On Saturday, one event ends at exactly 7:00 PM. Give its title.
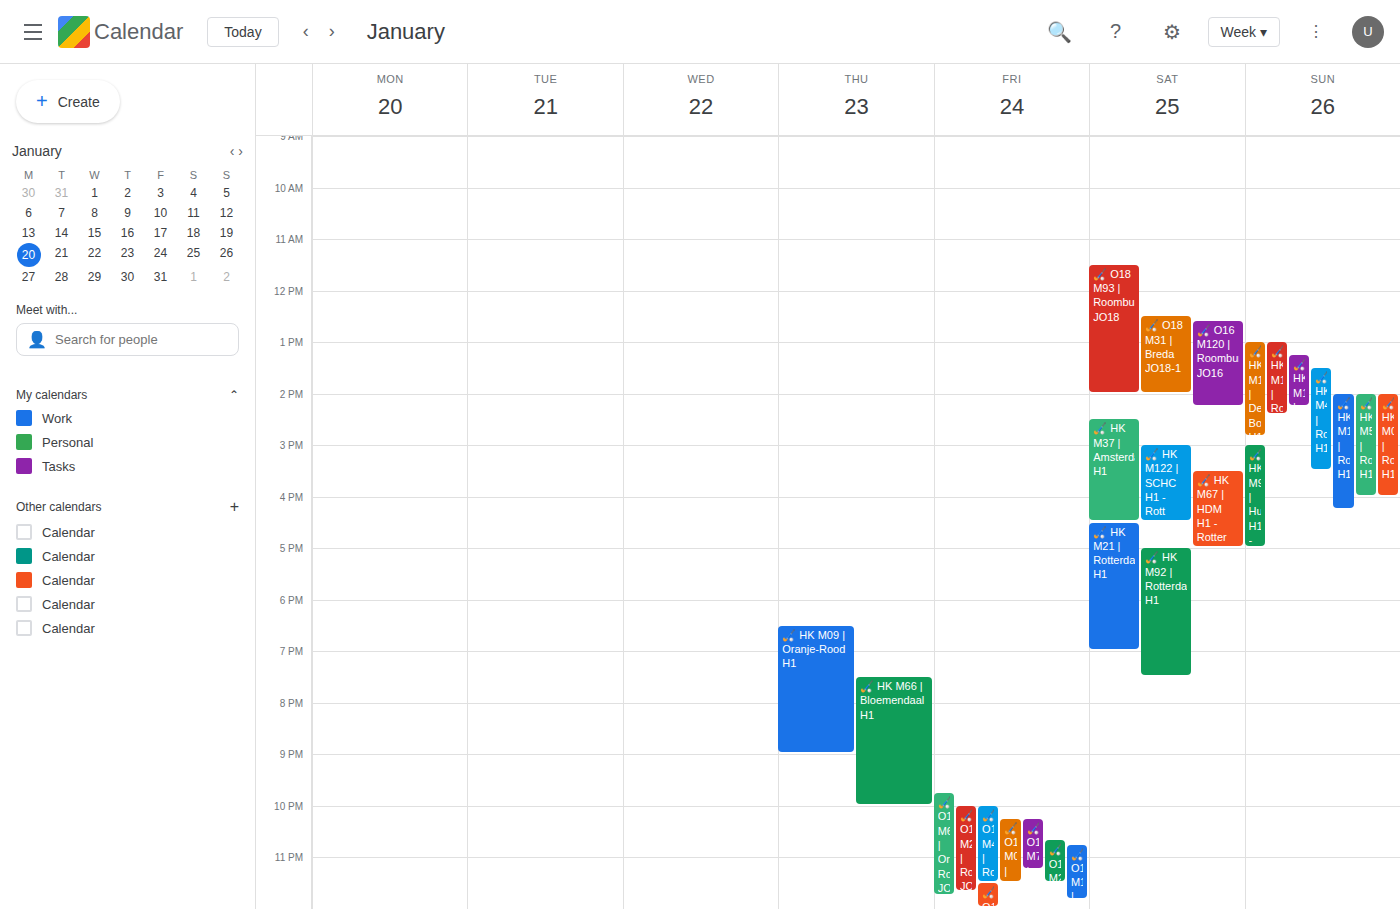
"🏑 HK M21 | Rotterdam H1"